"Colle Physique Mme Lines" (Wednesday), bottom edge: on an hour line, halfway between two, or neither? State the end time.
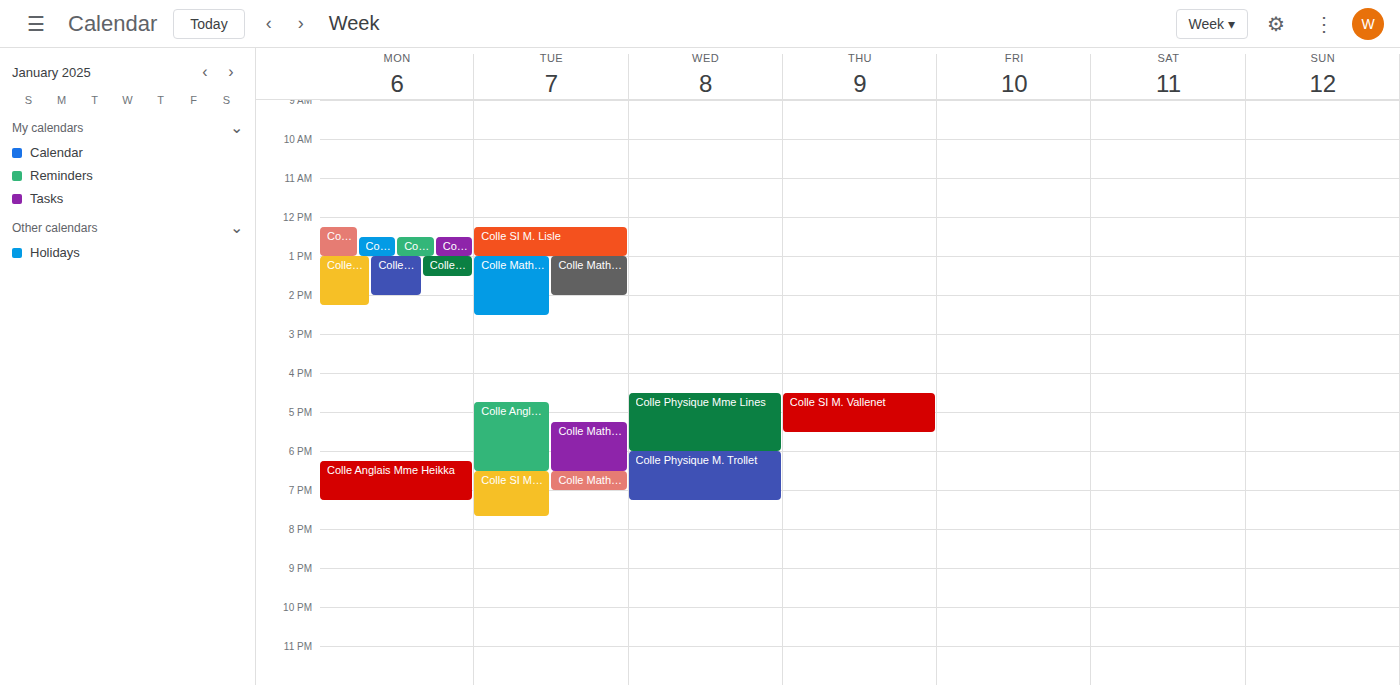
6:00 PM -- exactly on the 6 PM line.